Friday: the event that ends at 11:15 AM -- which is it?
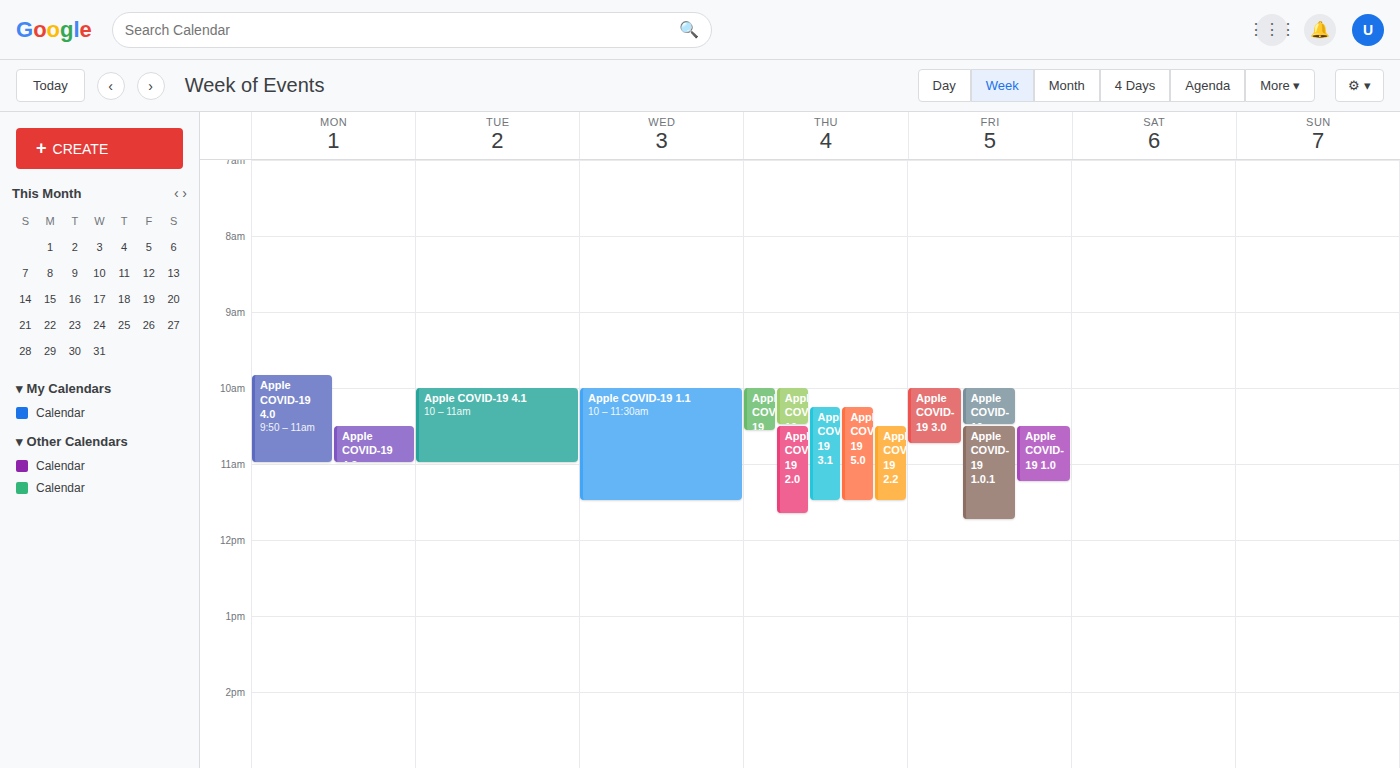
"Apple COVID-19 1.0"